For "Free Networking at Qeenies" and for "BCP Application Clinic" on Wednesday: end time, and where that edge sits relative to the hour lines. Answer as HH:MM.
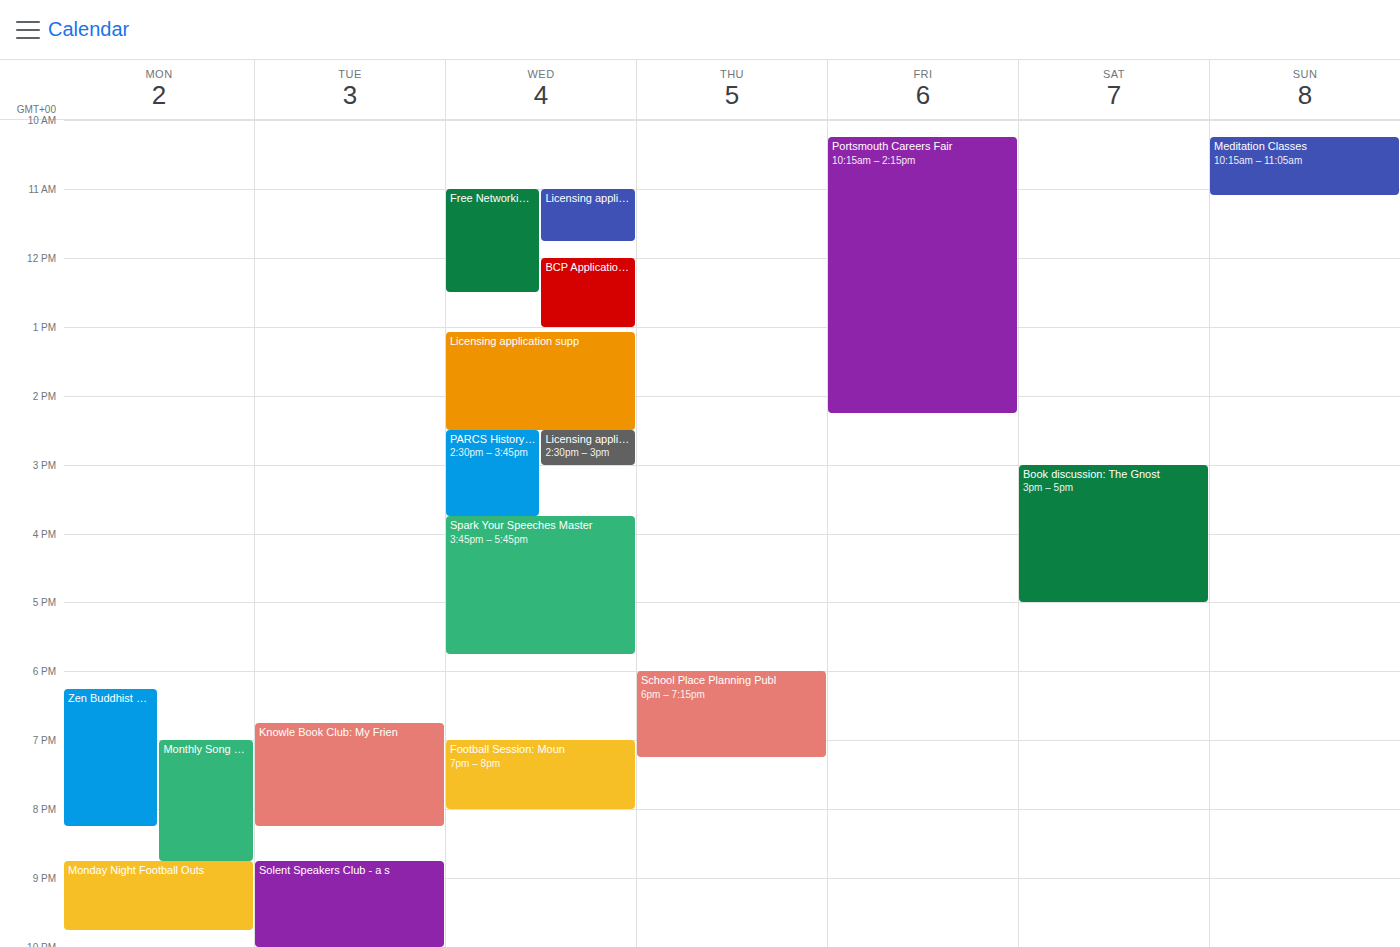
"Free Networking at Qeenies": 12:30, halfway between the 12:00 and 13:00 lines. "BCP Application Clinic": 13:00, exactly on the 13:00 line.